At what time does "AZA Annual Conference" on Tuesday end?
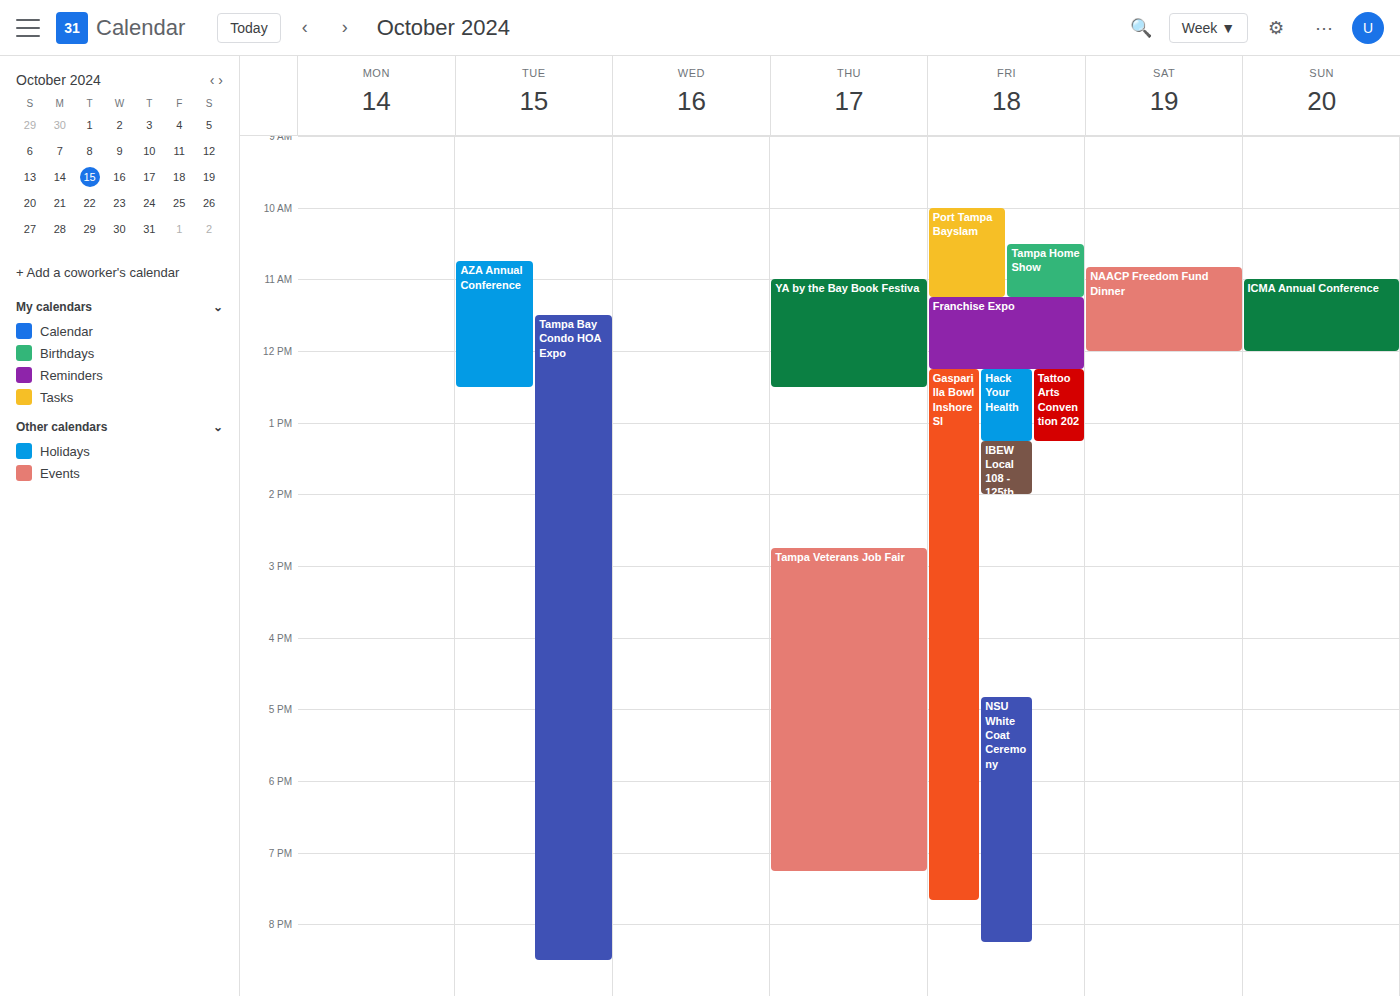
12:30